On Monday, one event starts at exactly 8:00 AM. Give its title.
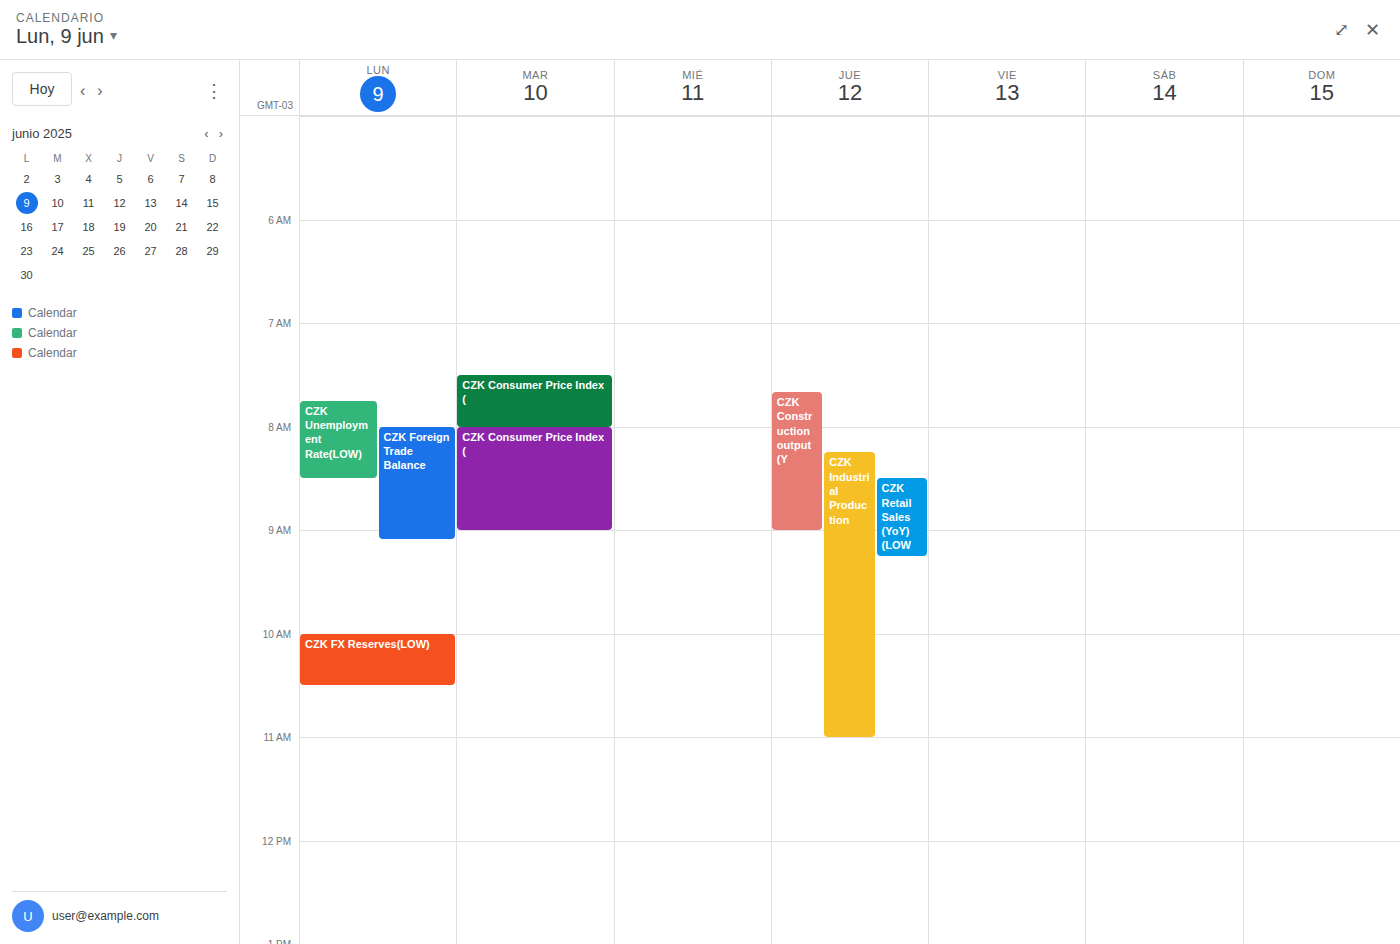
"CZK Foreign Trade Balance"